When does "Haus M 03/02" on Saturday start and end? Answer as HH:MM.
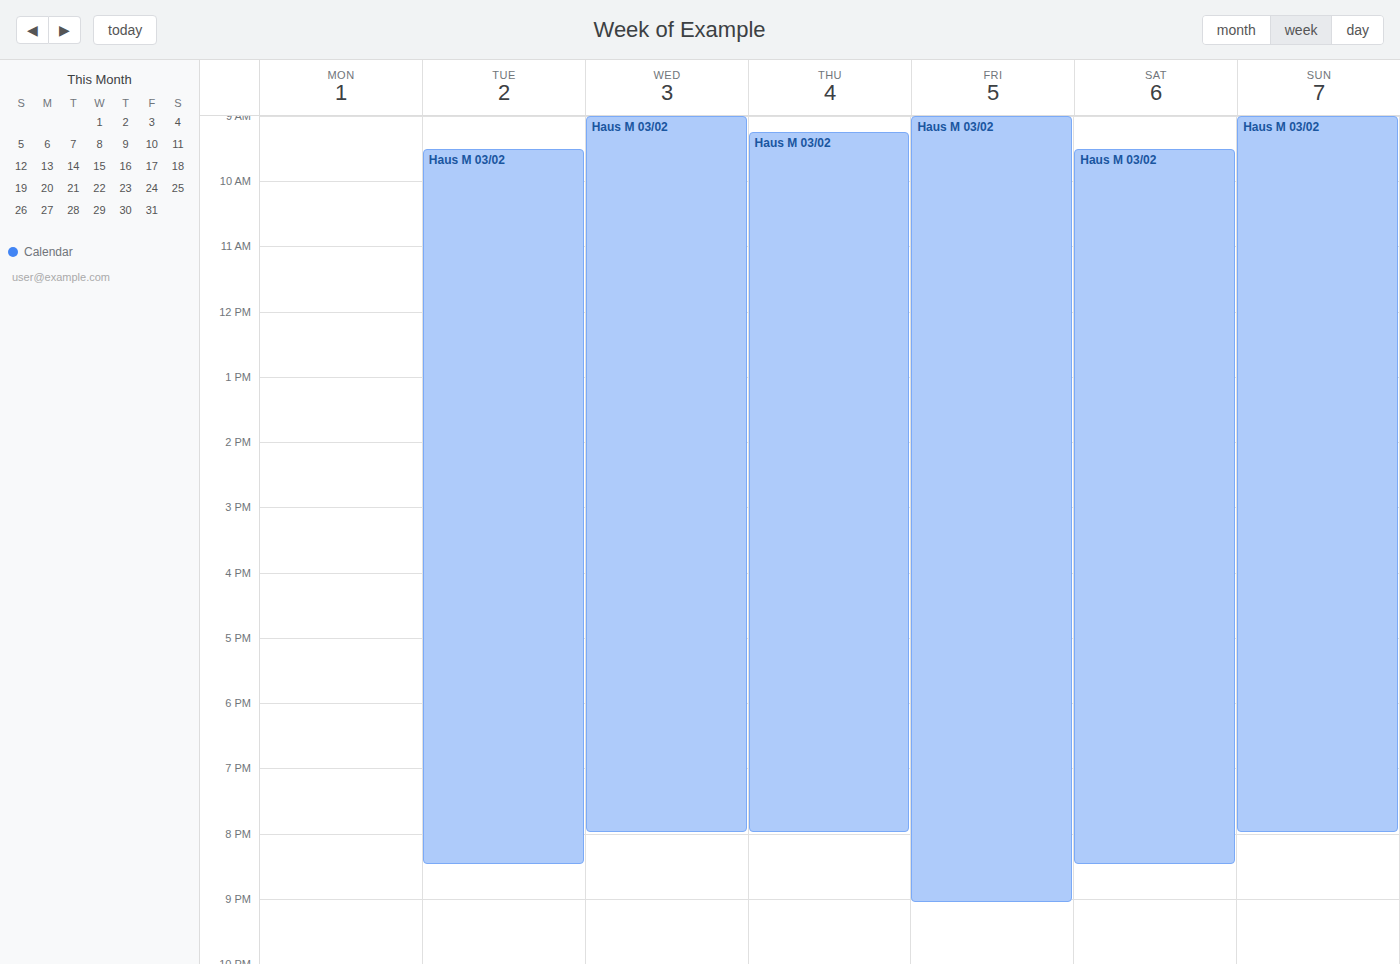
09:30 to 20:30